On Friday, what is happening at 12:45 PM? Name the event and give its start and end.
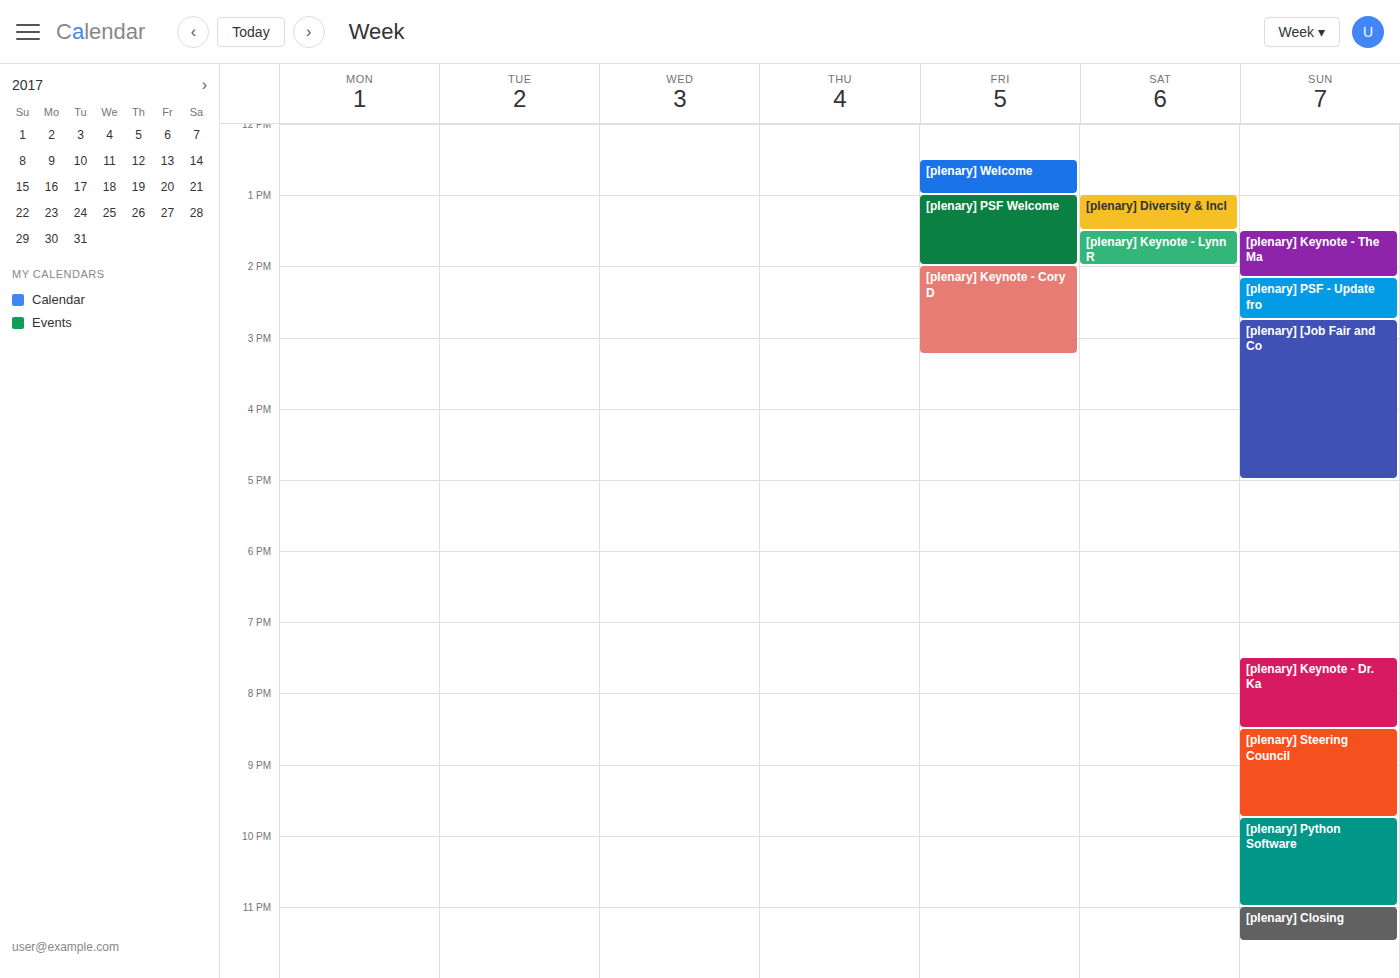
"[plenary] Welcome", 12:30 PM to 1:00 PM